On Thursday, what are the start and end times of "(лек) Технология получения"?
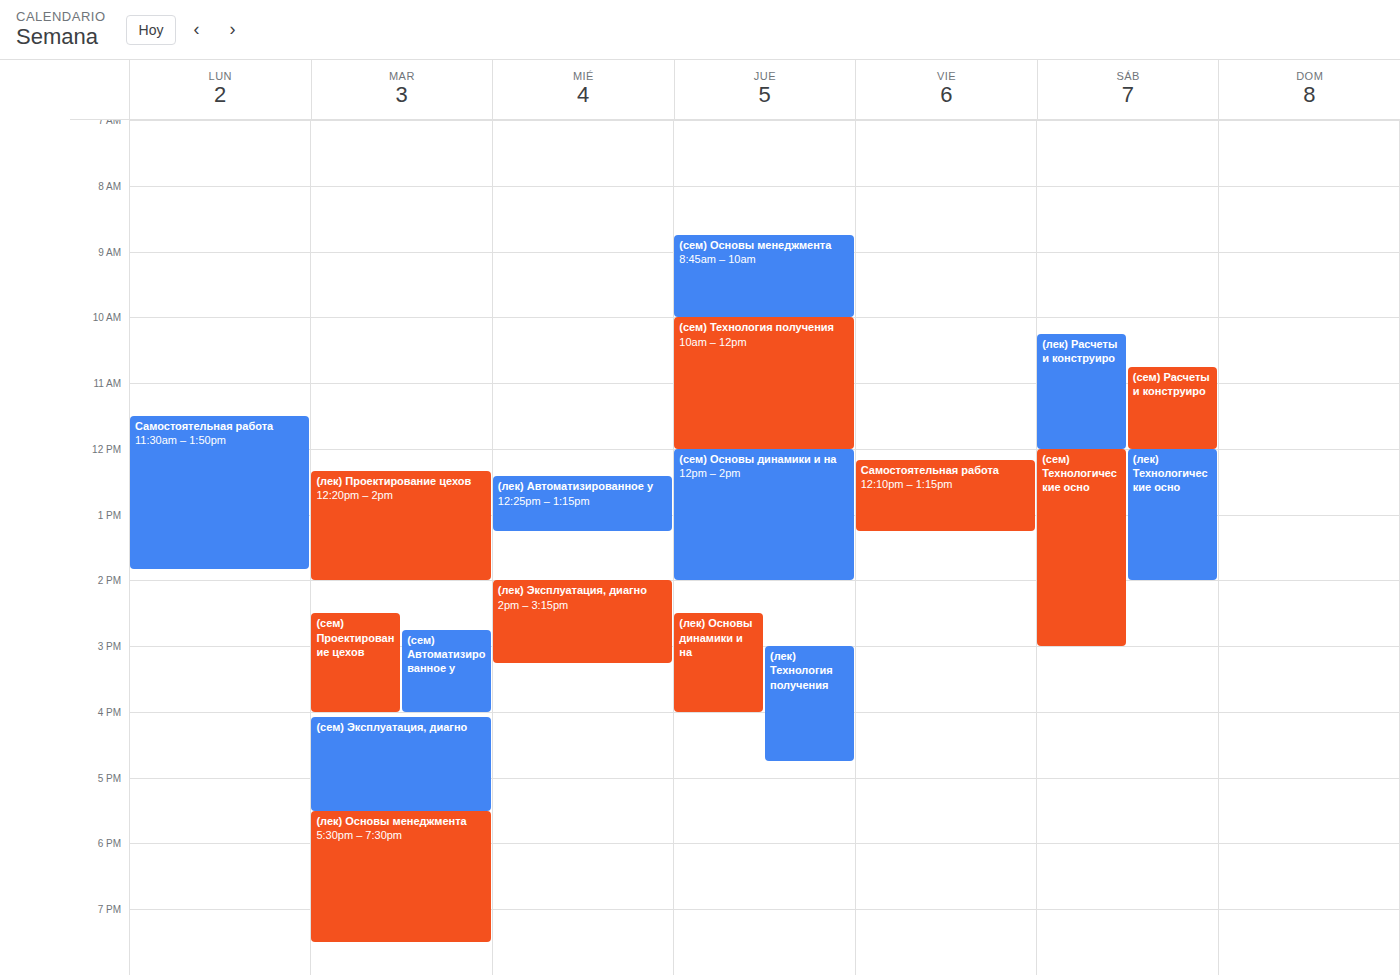
3:00 PM to 4:45 PM